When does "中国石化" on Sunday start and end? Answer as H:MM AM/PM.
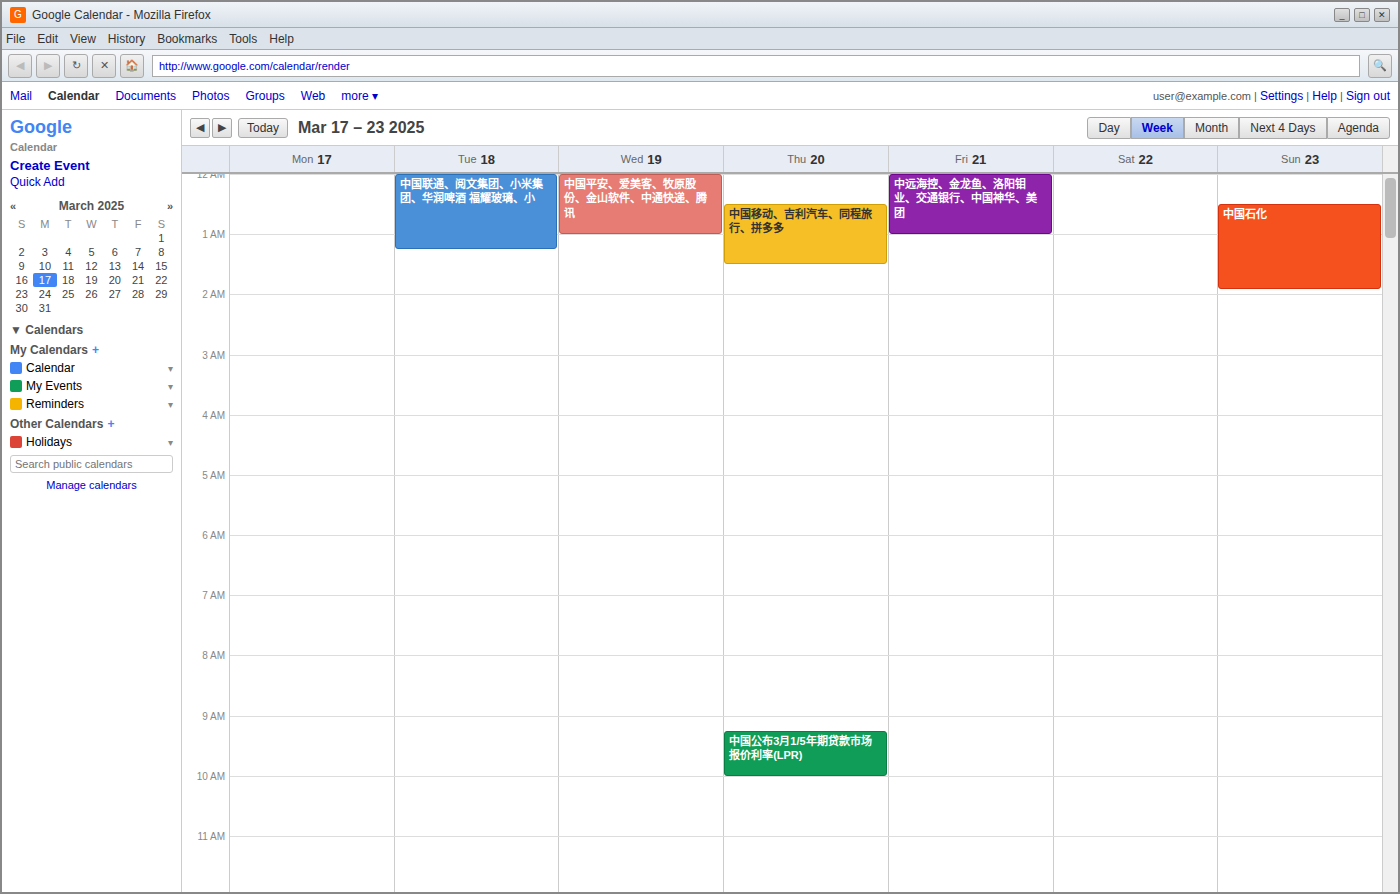
12:30 AM to 1:55 AM